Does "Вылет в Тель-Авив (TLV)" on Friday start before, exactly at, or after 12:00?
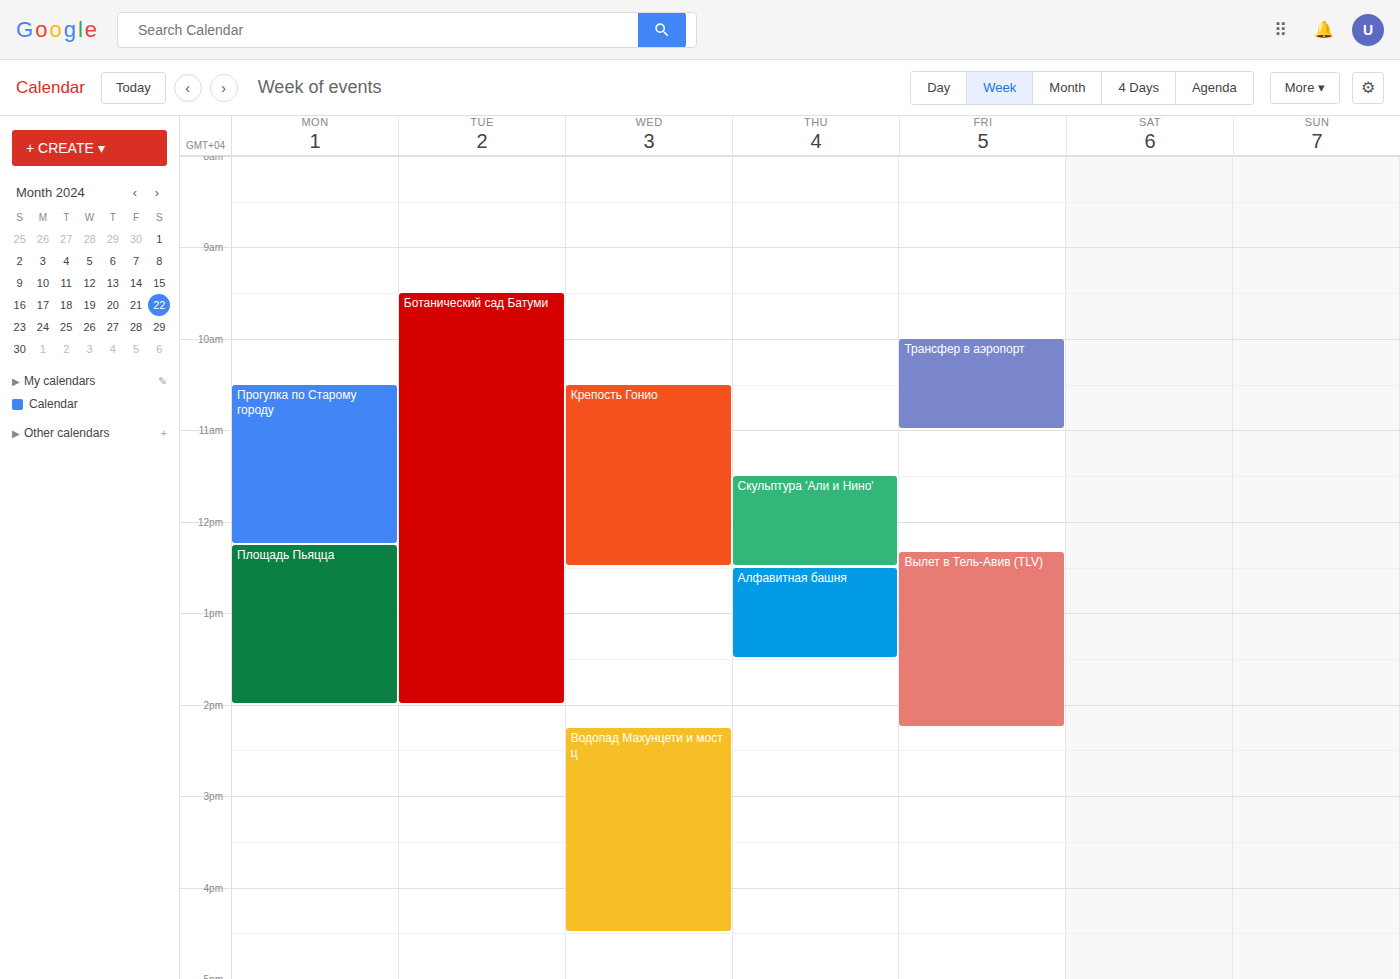
12:20 -- after 12:00, 20 minutes below the 12:00 line.